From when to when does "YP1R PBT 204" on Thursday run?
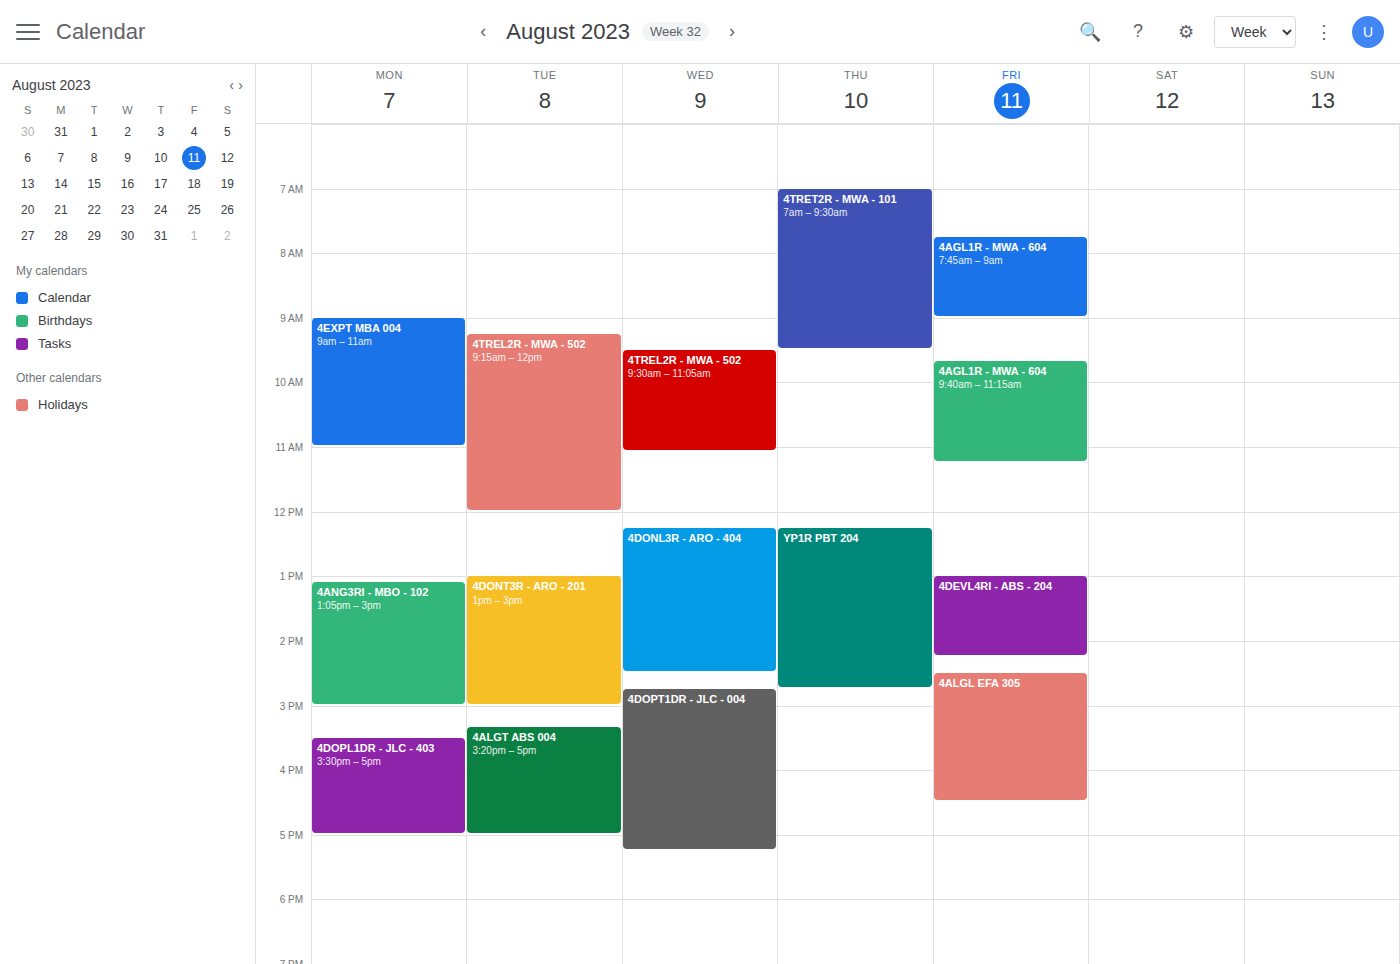
12:15 PM to 2:45 PM